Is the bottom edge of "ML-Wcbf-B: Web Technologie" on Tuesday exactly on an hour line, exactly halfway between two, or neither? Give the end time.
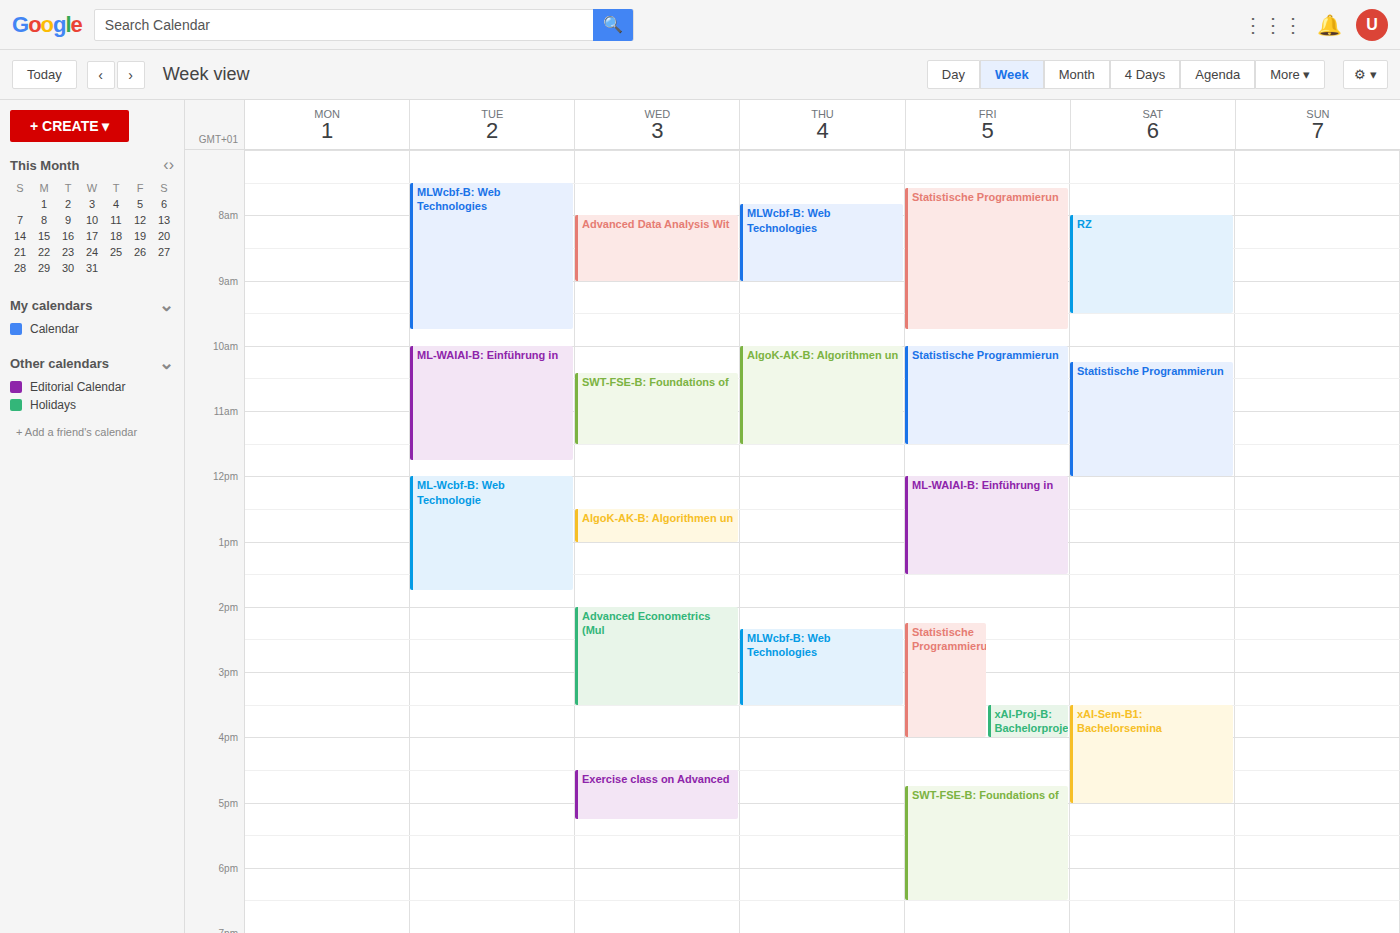
1:45 PM -- neither: three quarters of the way from the 1 PM line to the 2 PM line.